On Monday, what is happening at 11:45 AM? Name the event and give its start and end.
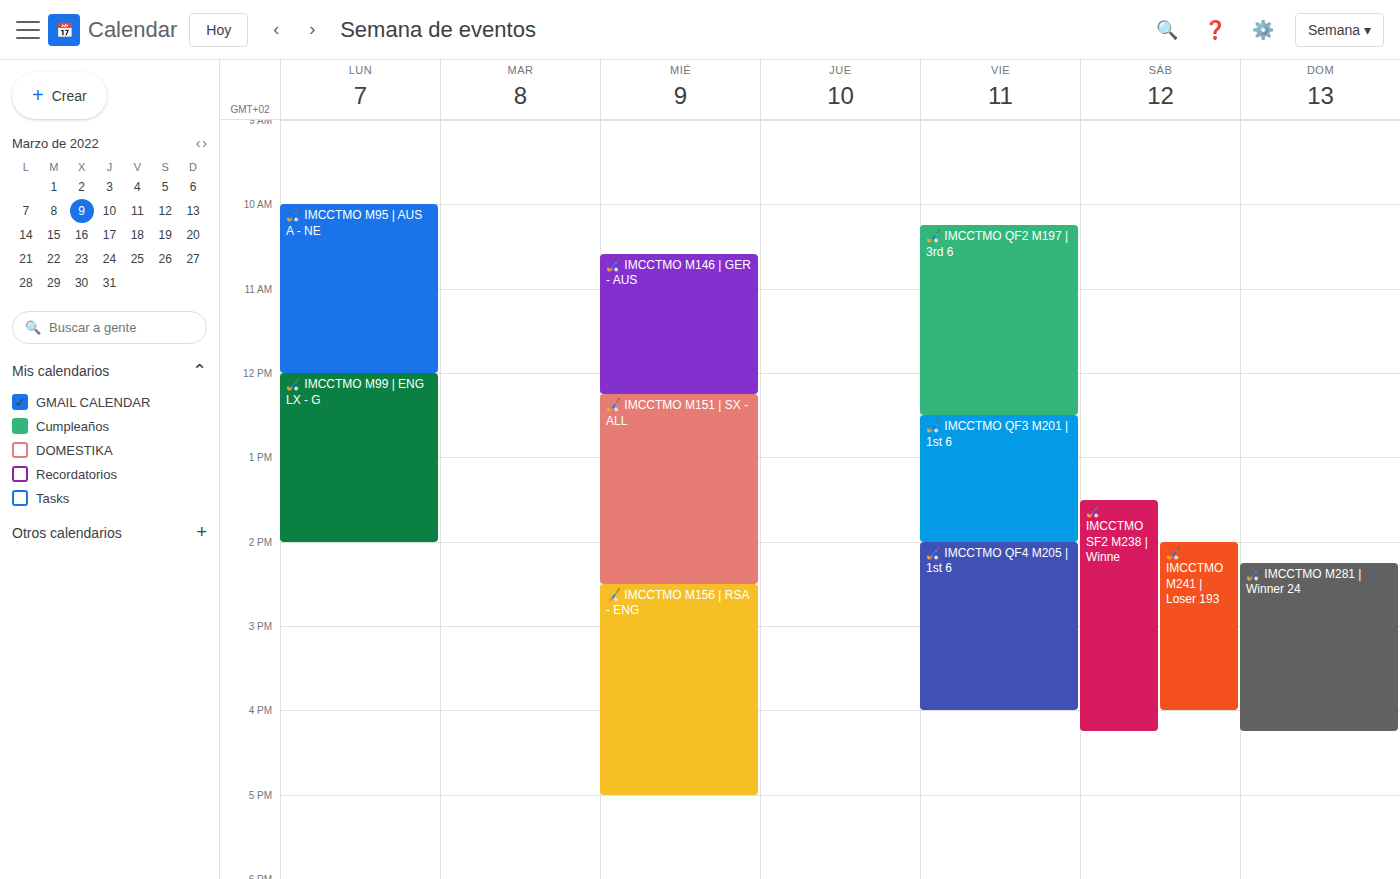
"🏑 IMCCTMO M95 | AUS A - NE", 10:00 AM to 12:00 PM